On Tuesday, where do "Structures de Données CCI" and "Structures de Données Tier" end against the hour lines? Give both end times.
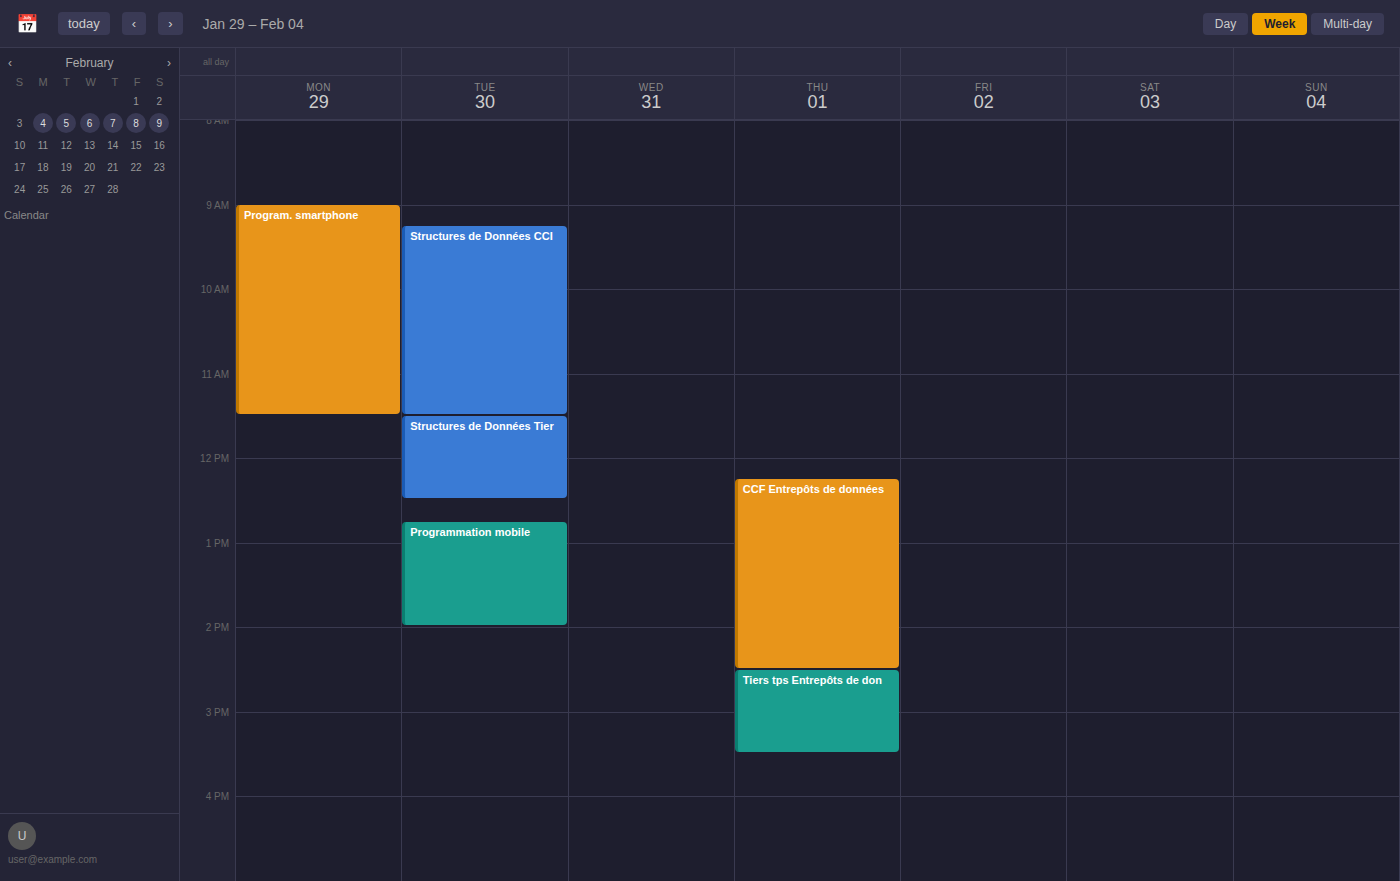
"Structures de Données CCI": 11:30 AM, halfway between the 11 AM and 12 PM lines. "Structures de Données Tier": 12:30 PM, halfway between the 12 PM and 1 PM lines.